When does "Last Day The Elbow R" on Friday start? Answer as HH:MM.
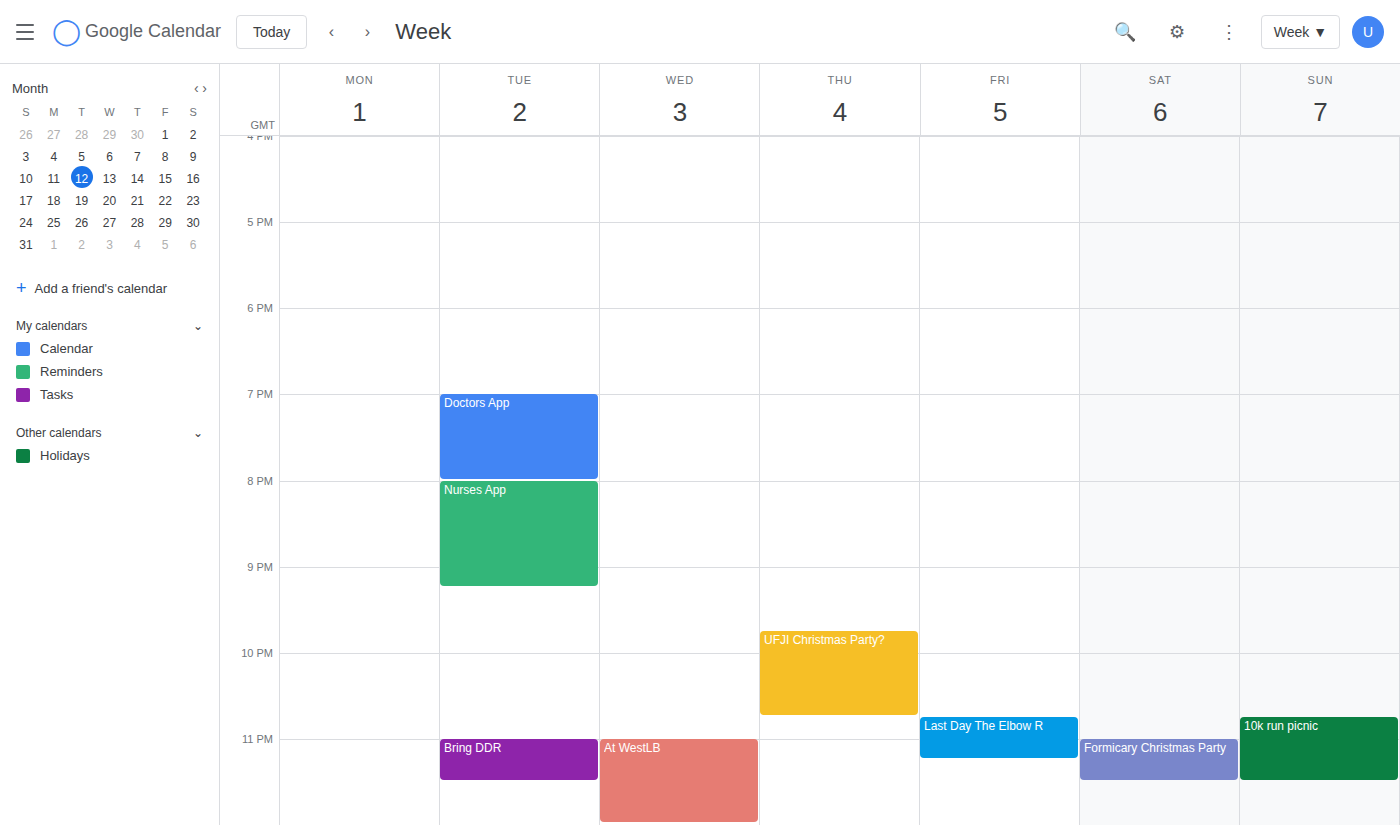
22:45